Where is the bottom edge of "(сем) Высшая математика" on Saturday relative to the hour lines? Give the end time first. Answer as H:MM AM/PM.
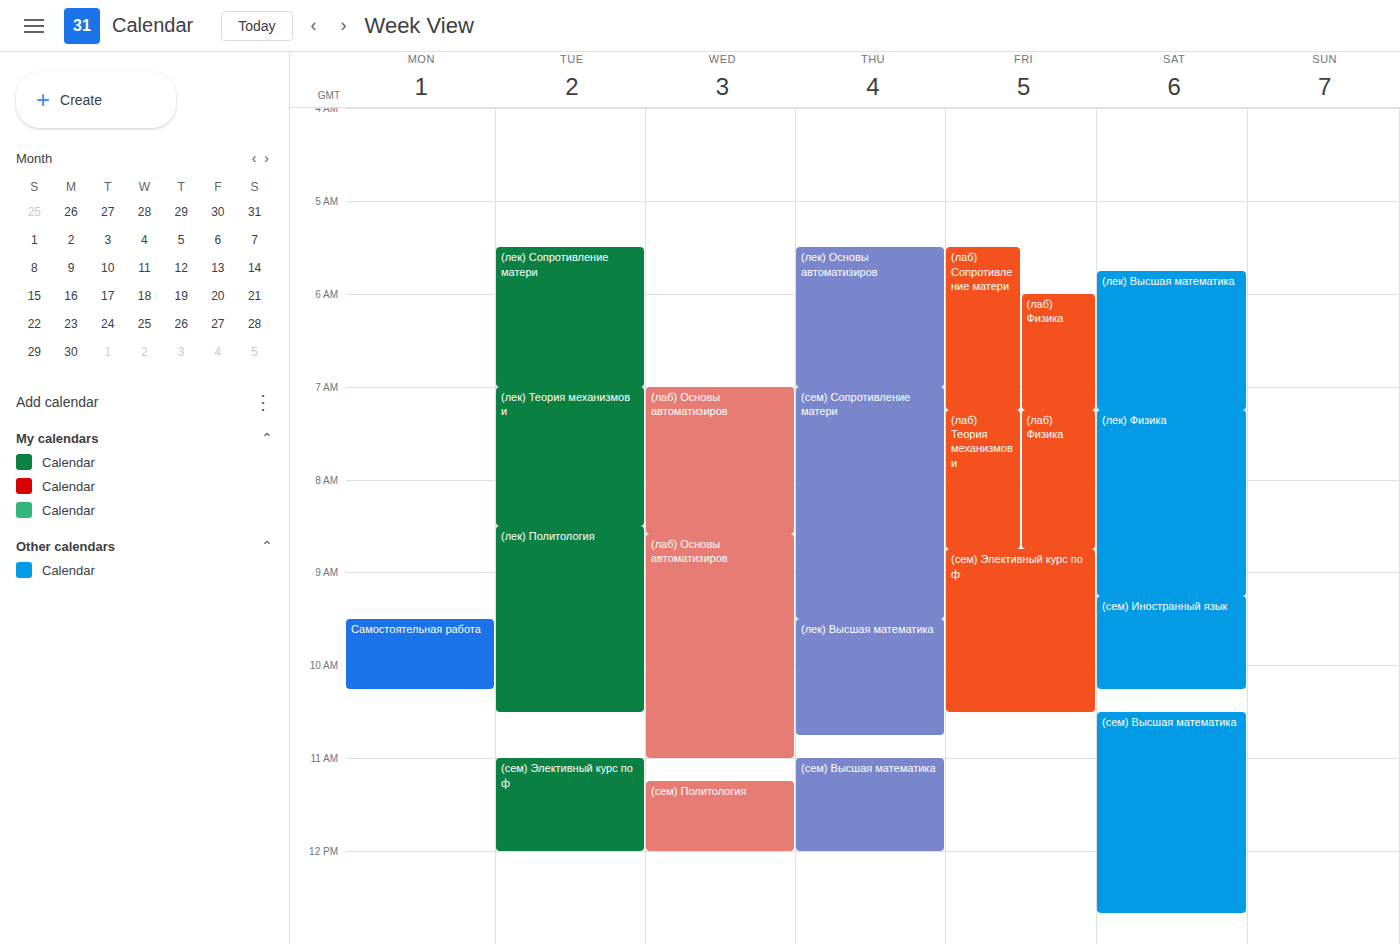
12:40 PM -- neither: 40 minutes below the 12 PM line and 20 minutes above the 1 PM line.